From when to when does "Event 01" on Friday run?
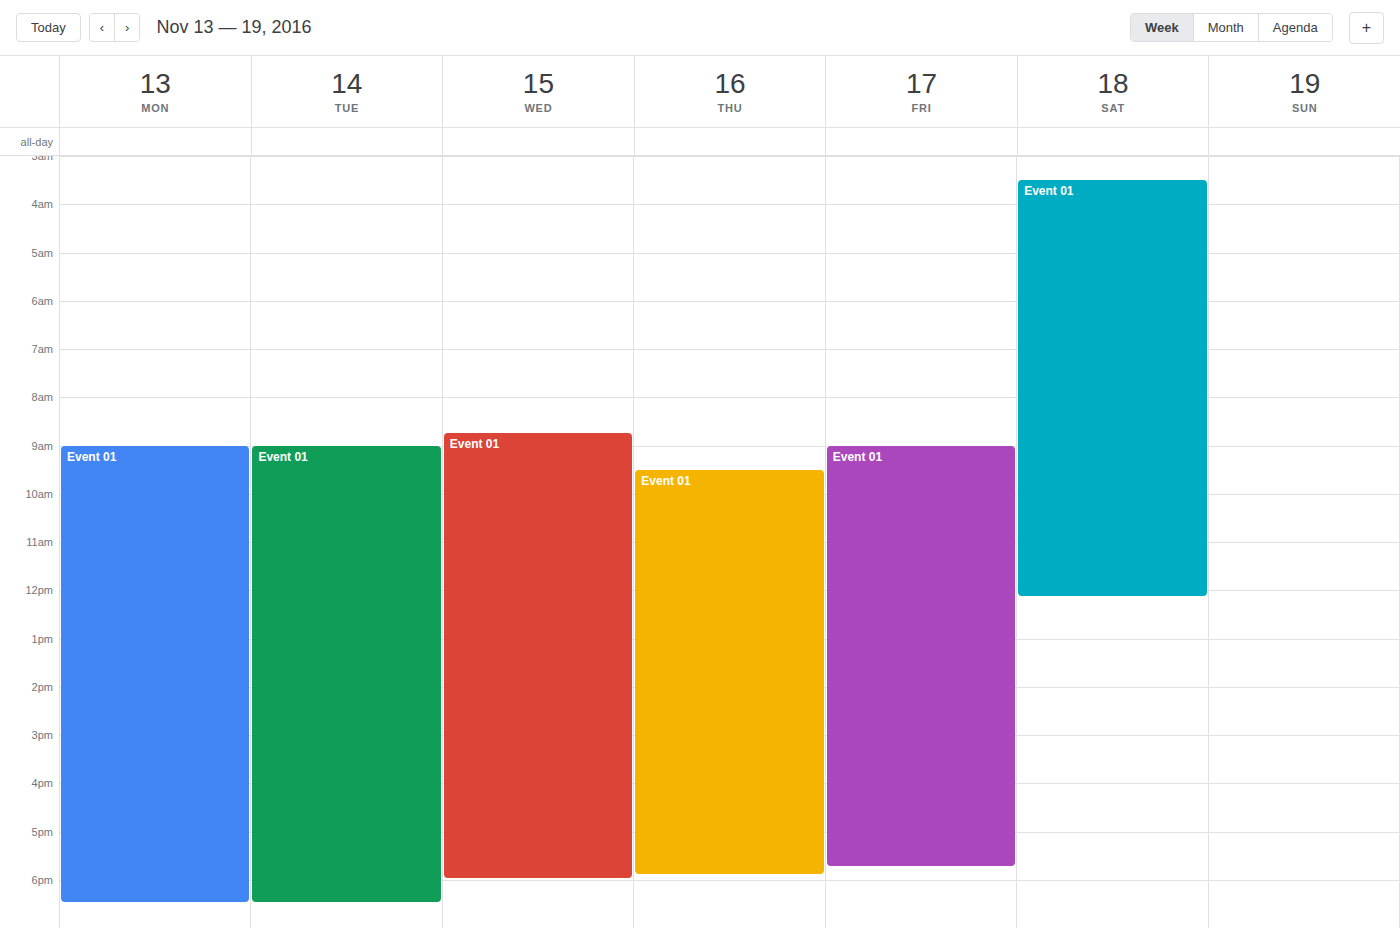
9:00 AM to 5:45 PM